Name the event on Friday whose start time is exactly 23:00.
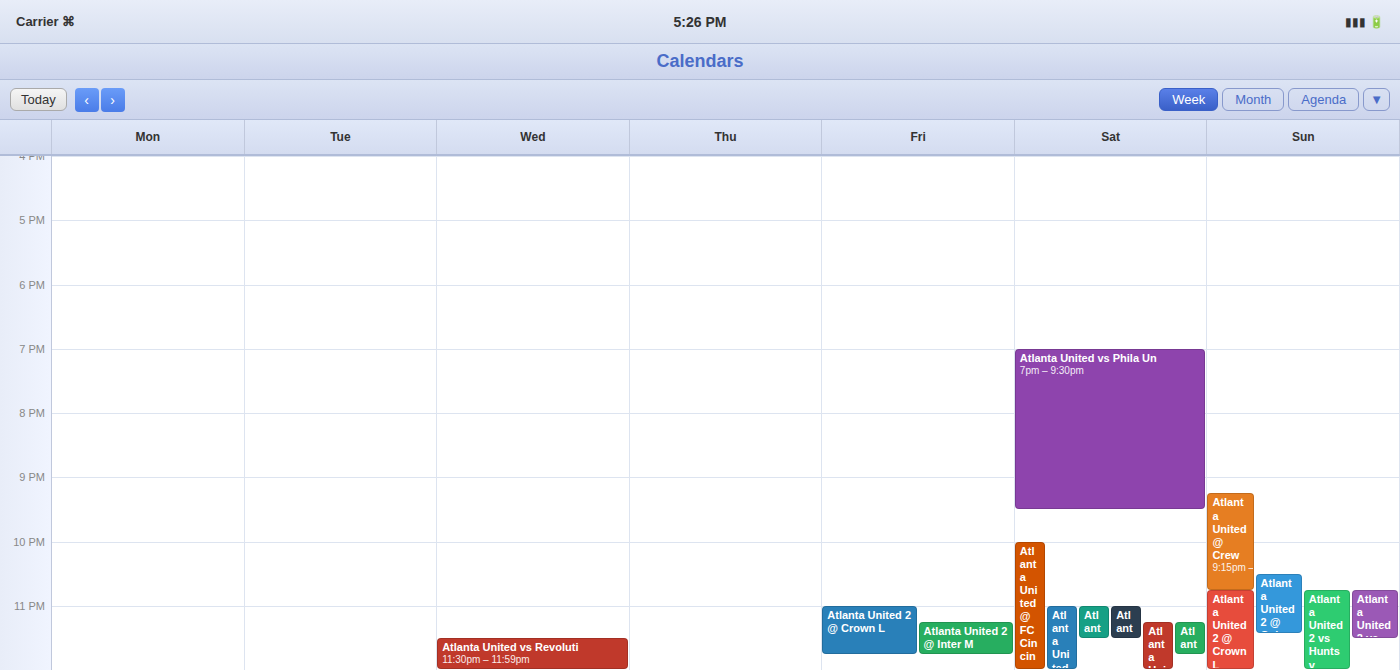
"Atlanta United 2 @ Crown L"